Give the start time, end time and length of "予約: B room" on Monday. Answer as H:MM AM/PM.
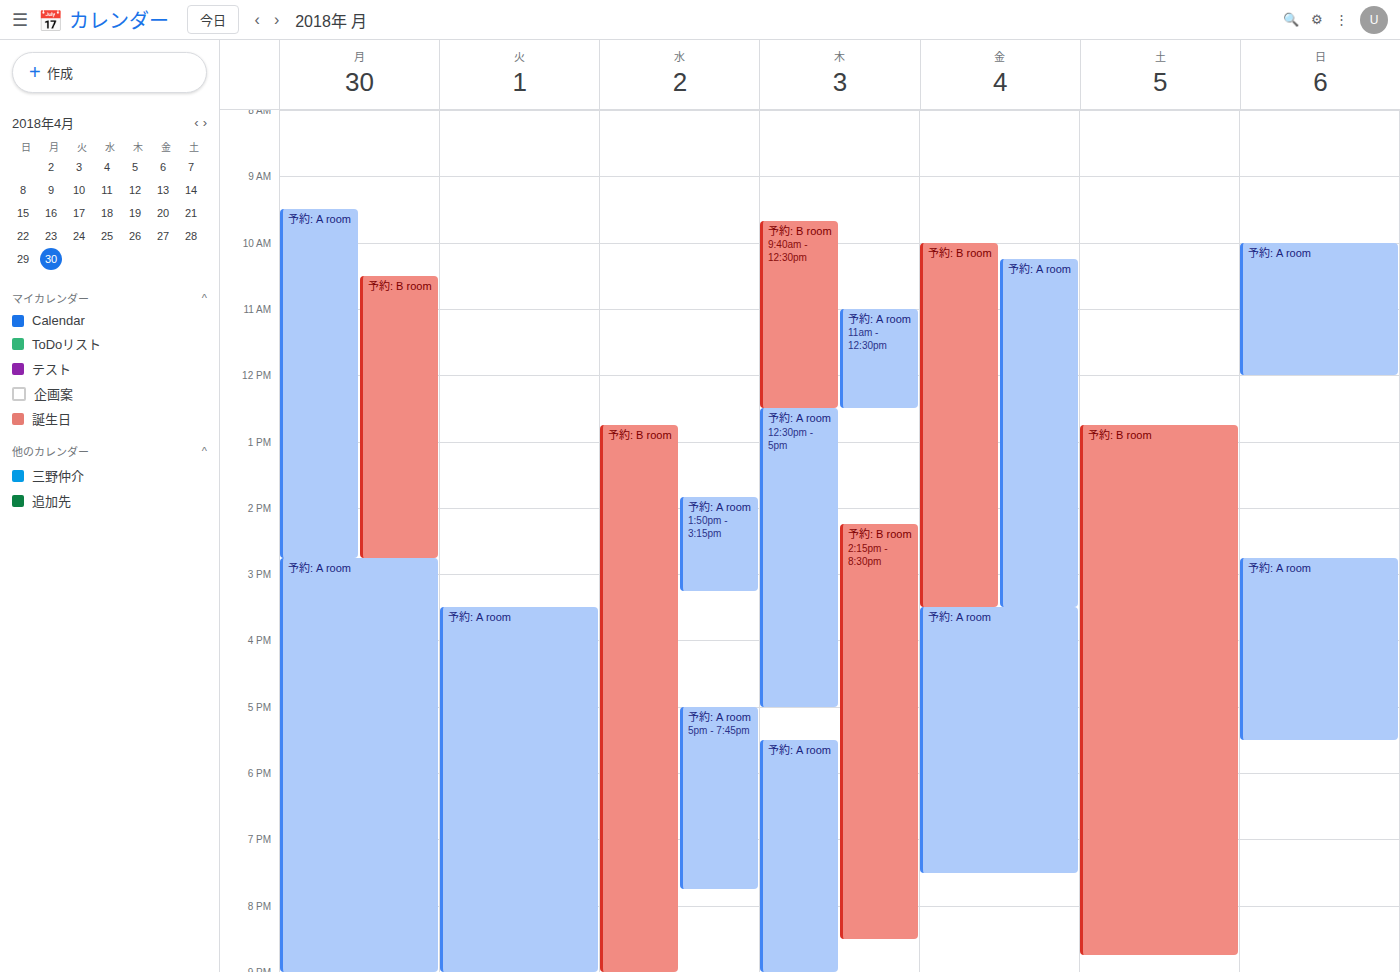
10:30 AM to 2:45 PM, 4 hours 15 minutes